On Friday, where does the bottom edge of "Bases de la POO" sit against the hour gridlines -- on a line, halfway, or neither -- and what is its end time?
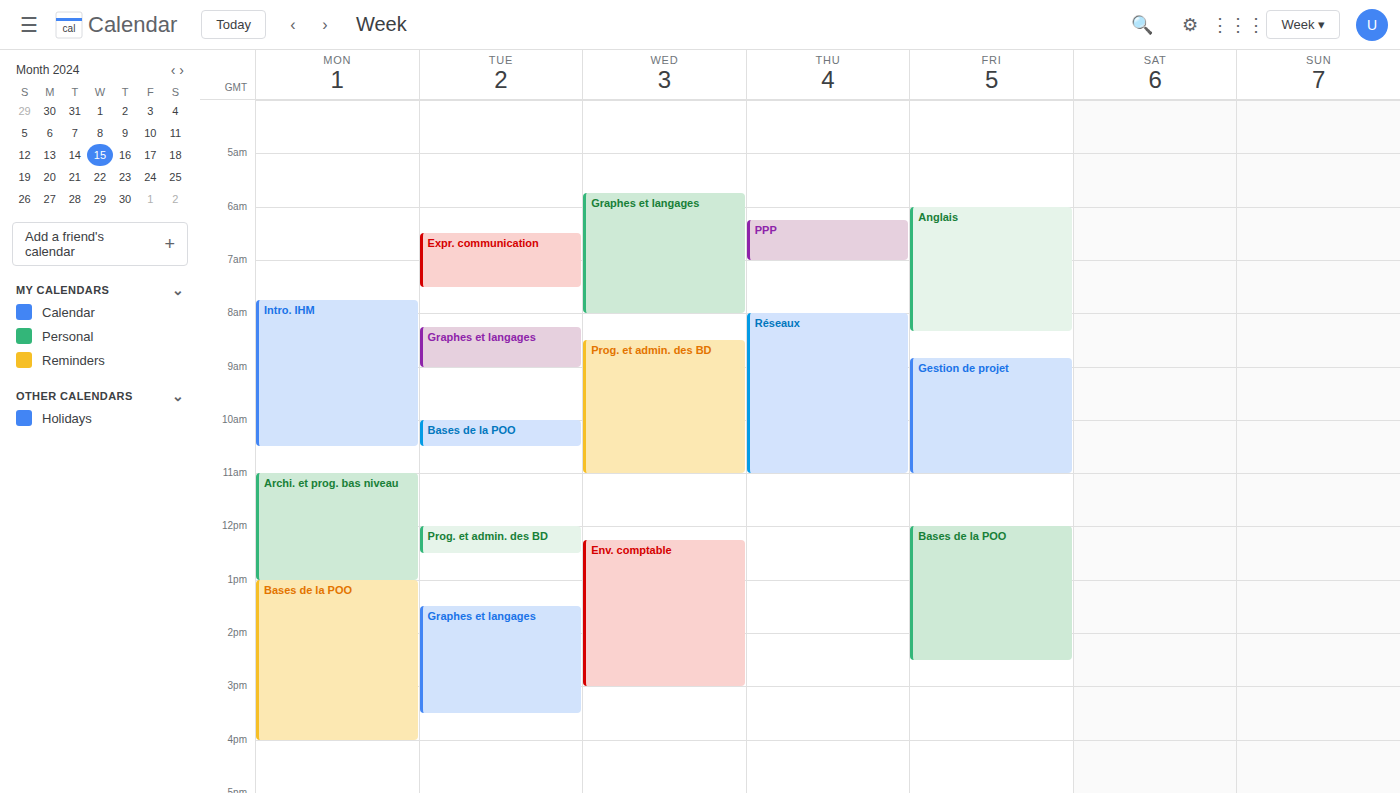
2:30 PM -- halfway between the 2 PM and 3 PM lines.